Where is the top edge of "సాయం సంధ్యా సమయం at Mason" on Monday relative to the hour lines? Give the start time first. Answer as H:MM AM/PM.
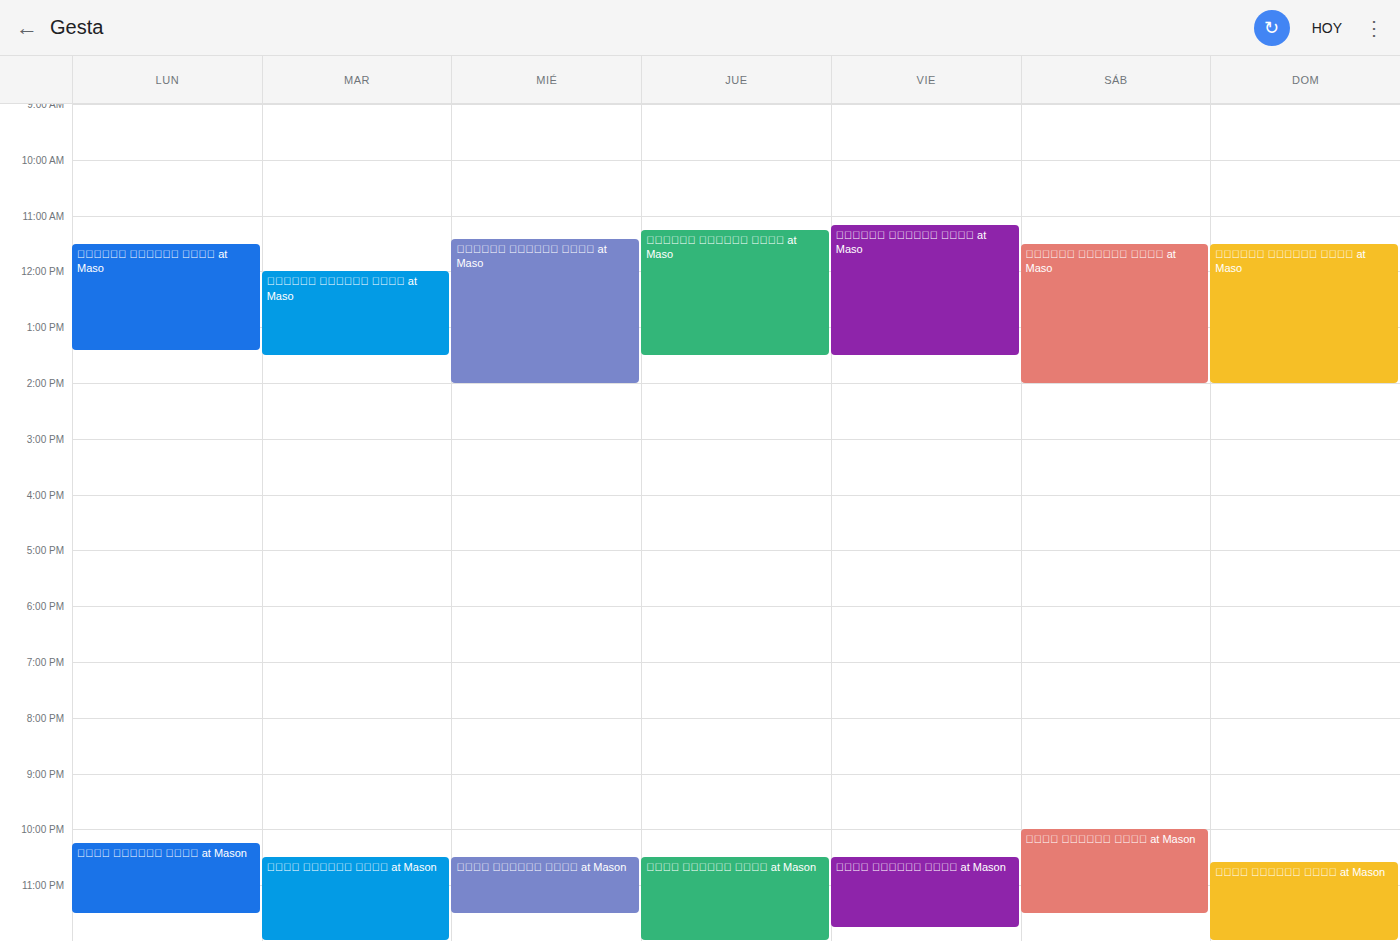
10:15 PM -- neither: a quarter of the way from the 10 PM line to the 11 PM line.